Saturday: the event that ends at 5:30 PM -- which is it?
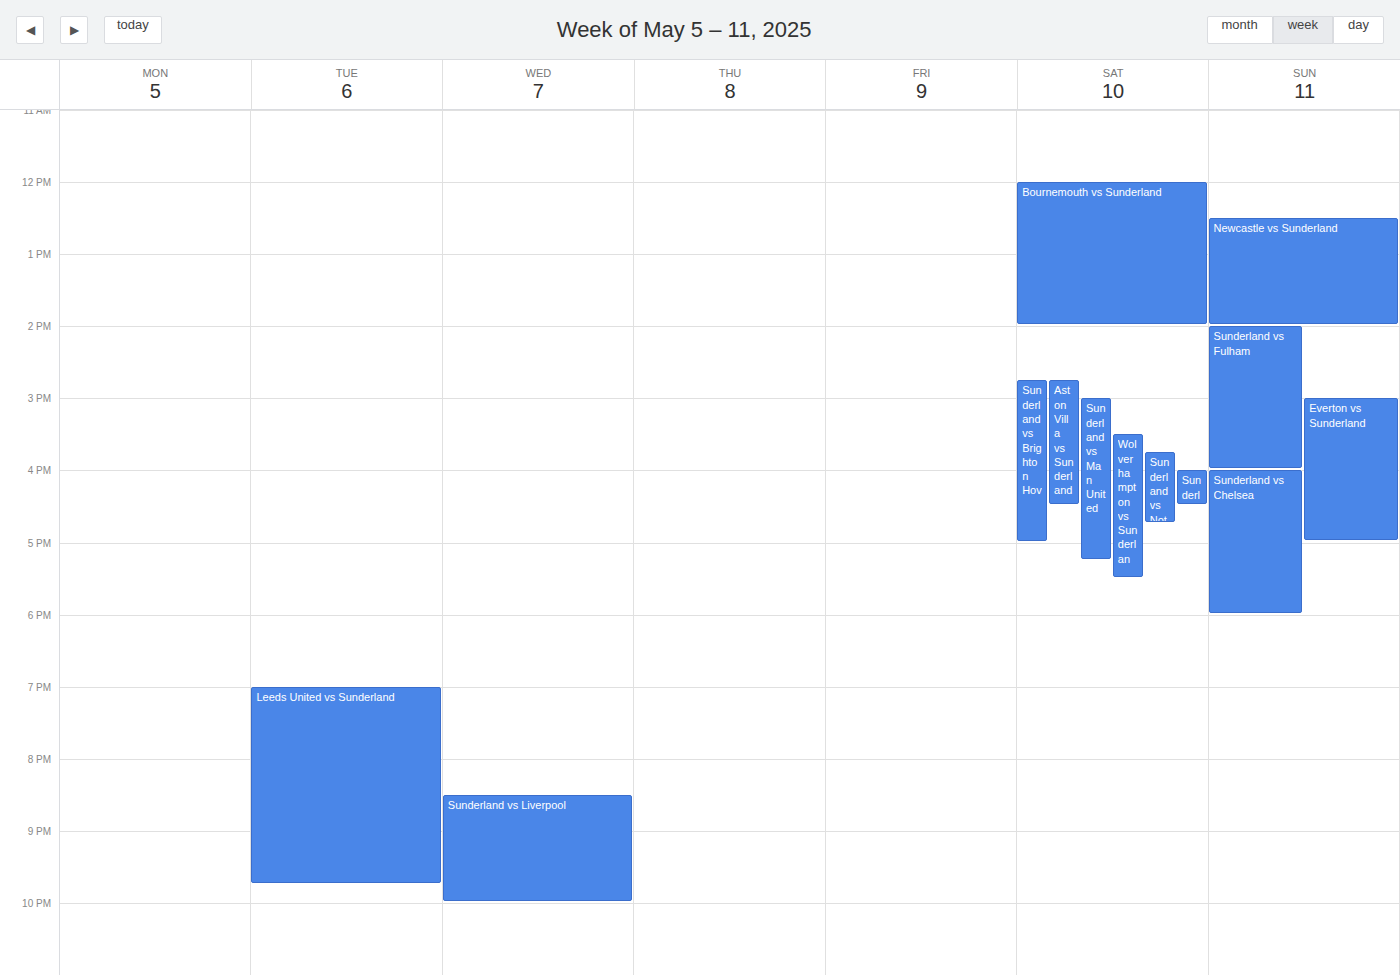
"Wolverhampton vs Sunderlan"